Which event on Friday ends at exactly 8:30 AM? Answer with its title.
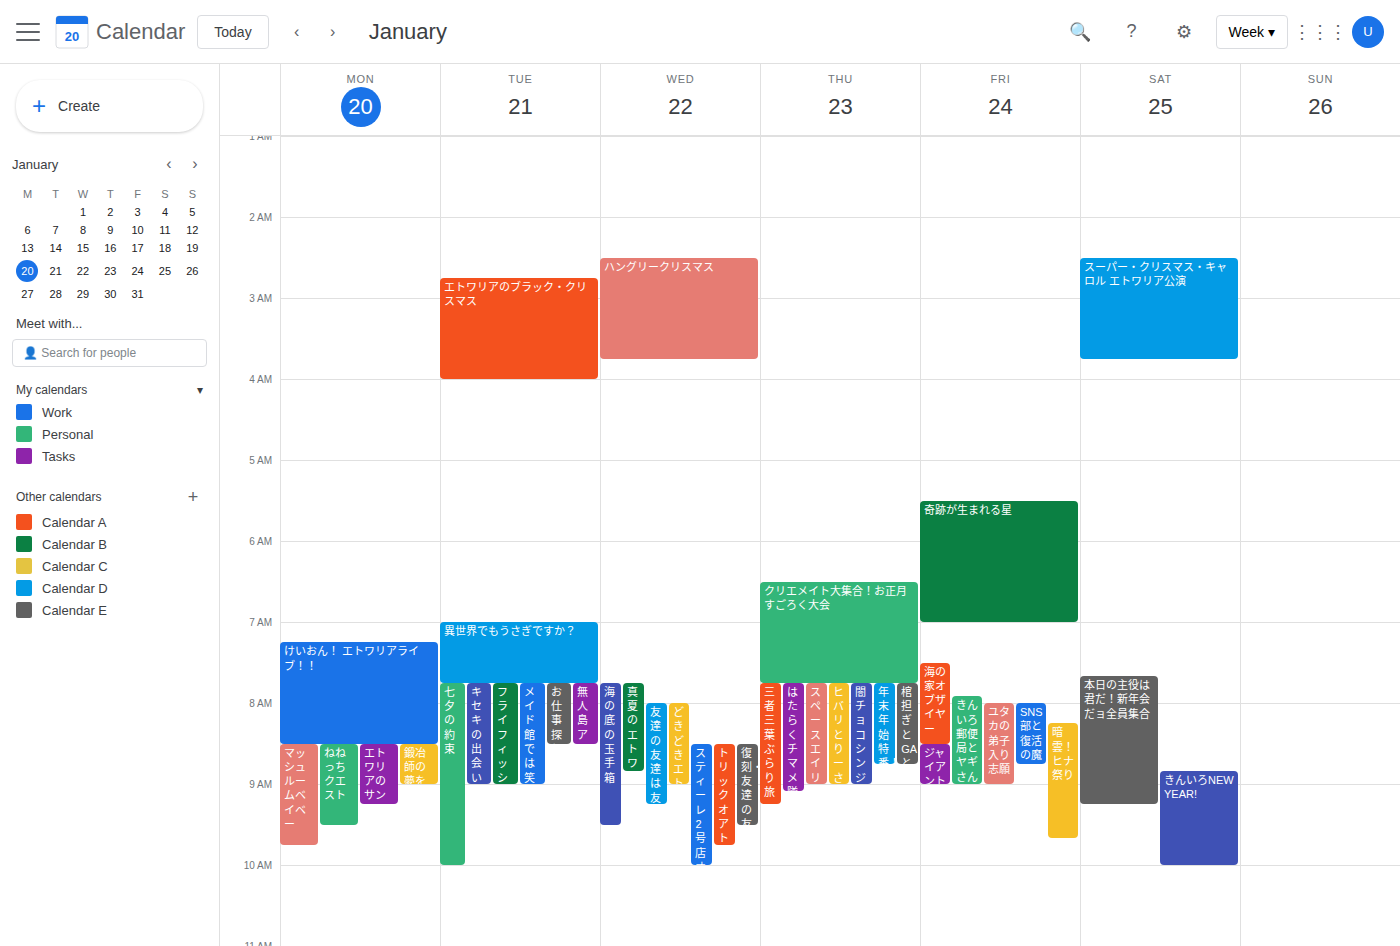
"海の家オブザイヤー"